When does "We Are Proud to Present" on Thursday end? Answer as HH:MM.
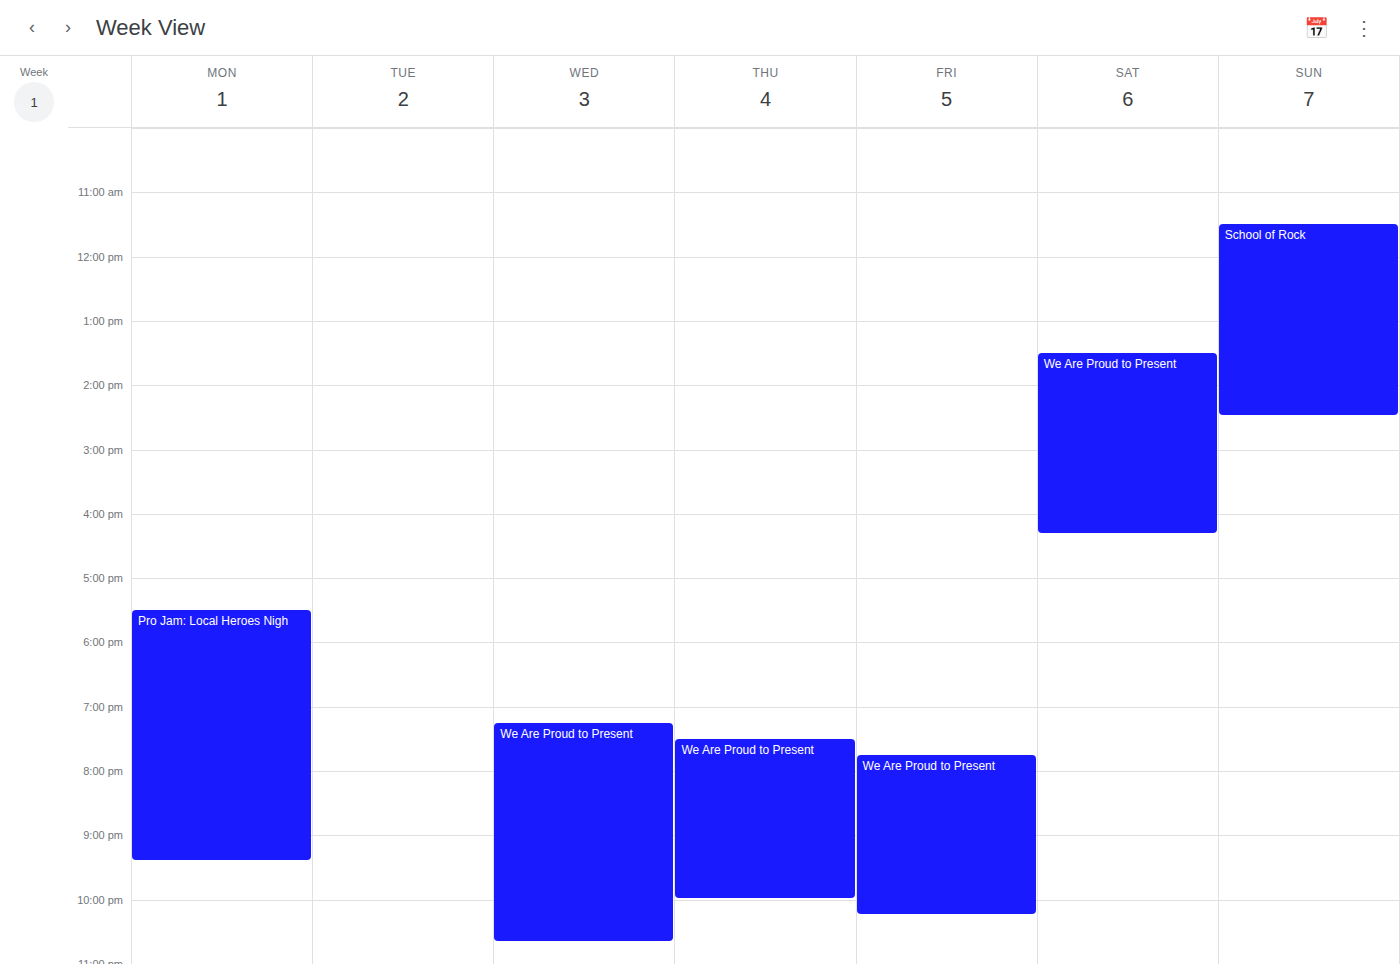
22:00